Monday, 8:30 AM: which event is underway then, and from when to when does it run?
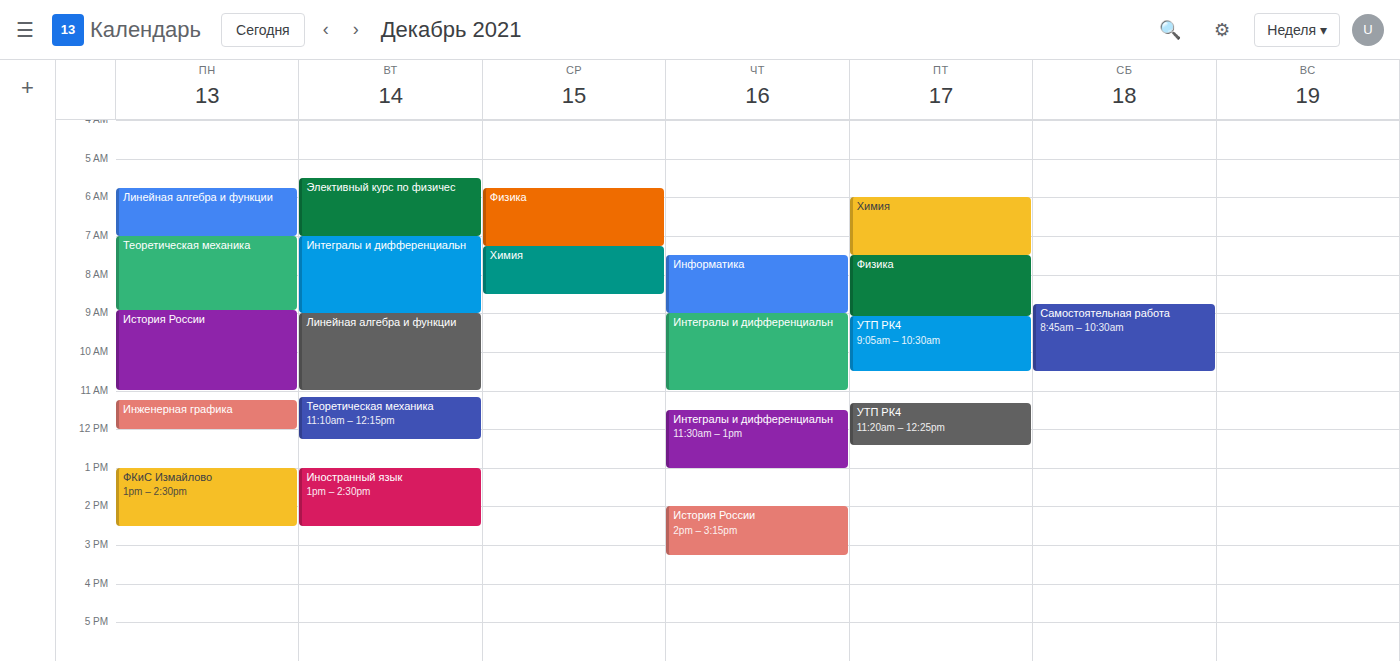
"Теоретическая механика", 7:00 AM to 8:55 AM